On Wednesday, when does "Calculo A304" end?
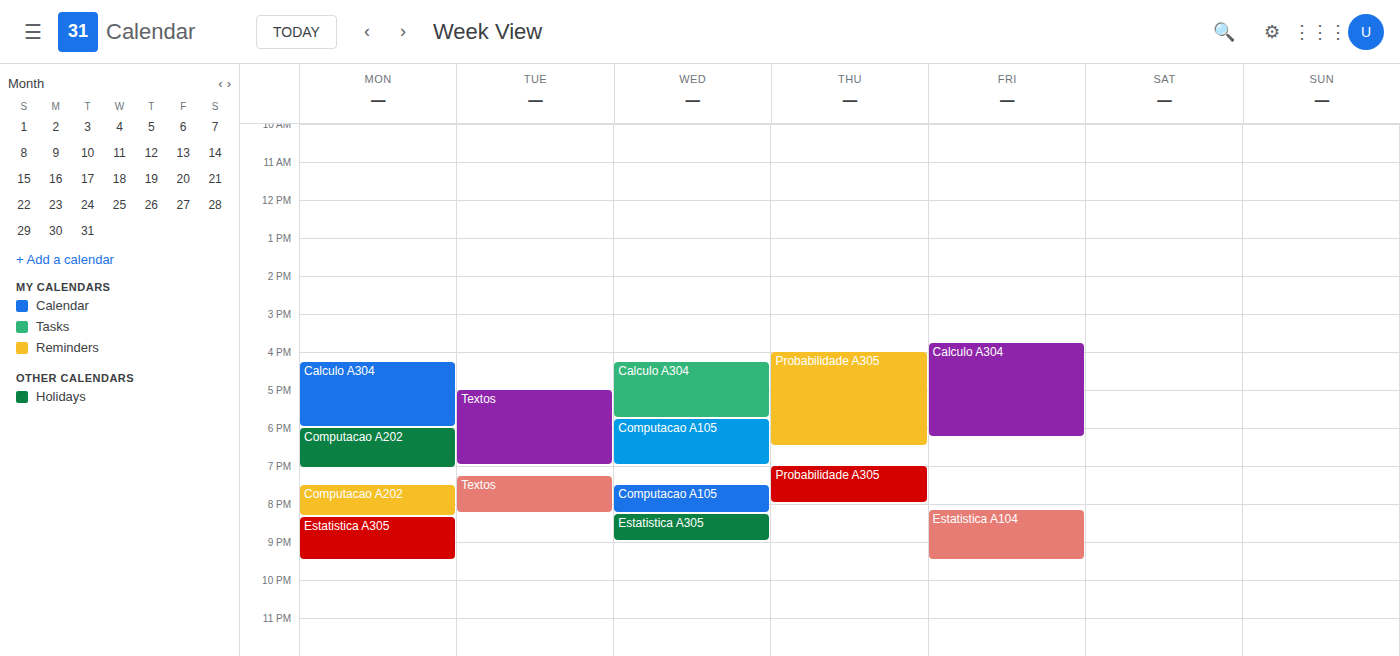
5:45 PM